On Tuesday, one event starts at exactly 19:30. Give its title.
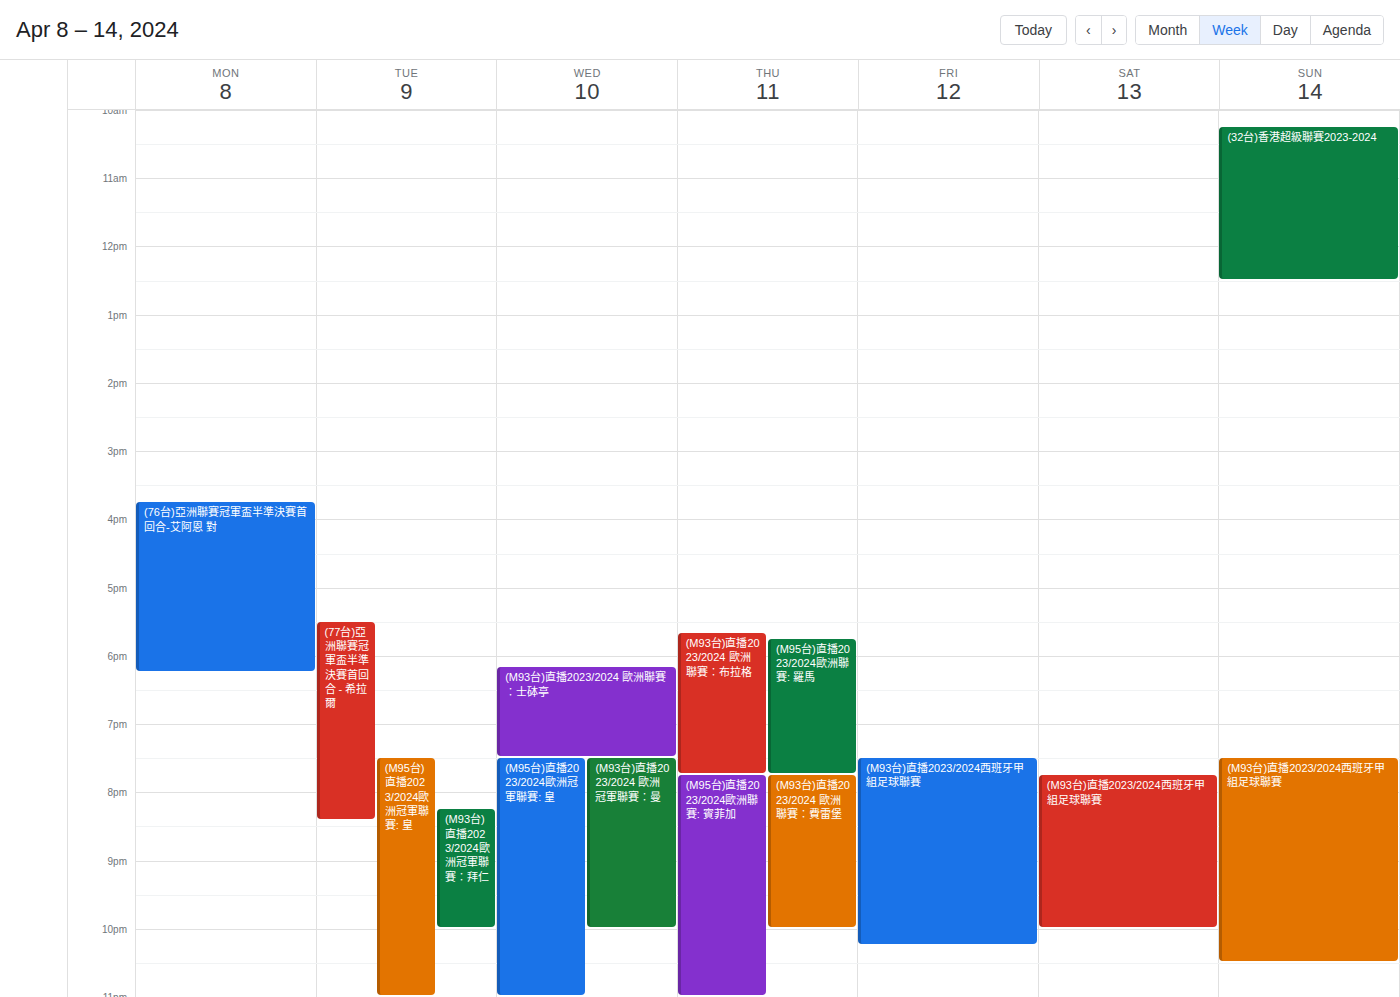
"(M95台)直播2023/2024歐洲冠軍聯賽: 皇"